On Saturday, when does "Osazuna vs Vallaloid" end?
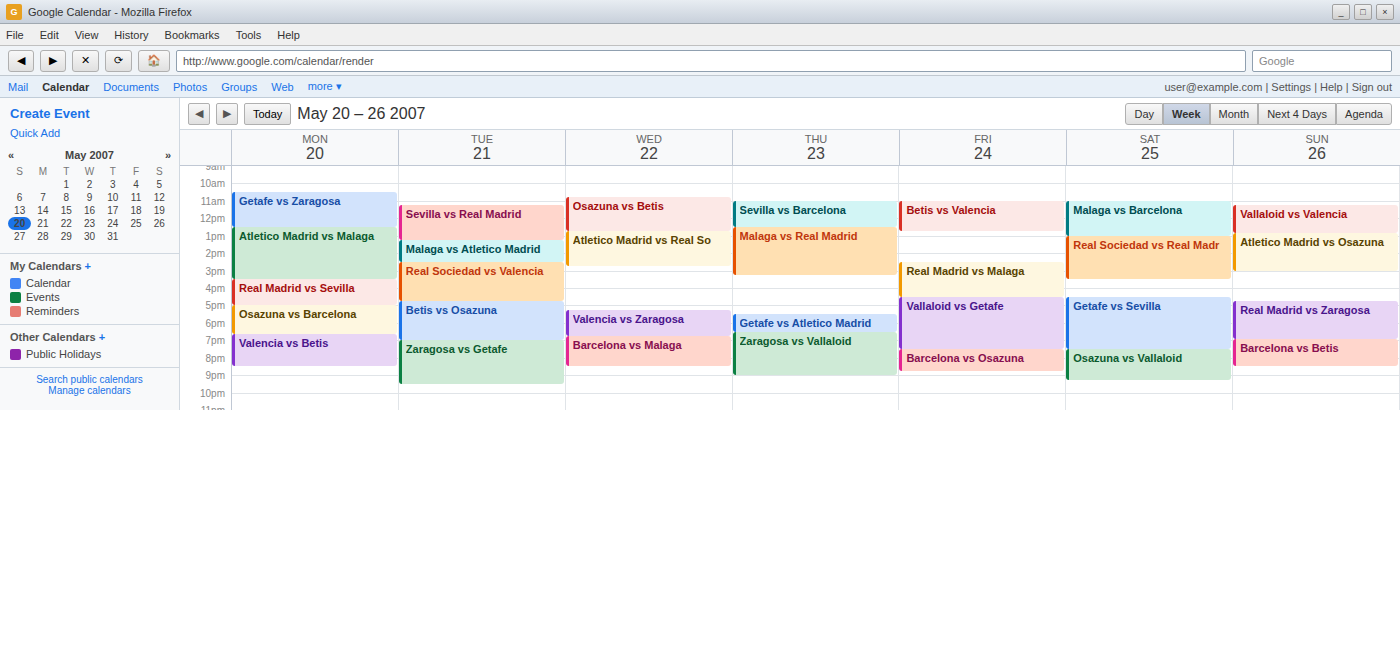
9:15 PM